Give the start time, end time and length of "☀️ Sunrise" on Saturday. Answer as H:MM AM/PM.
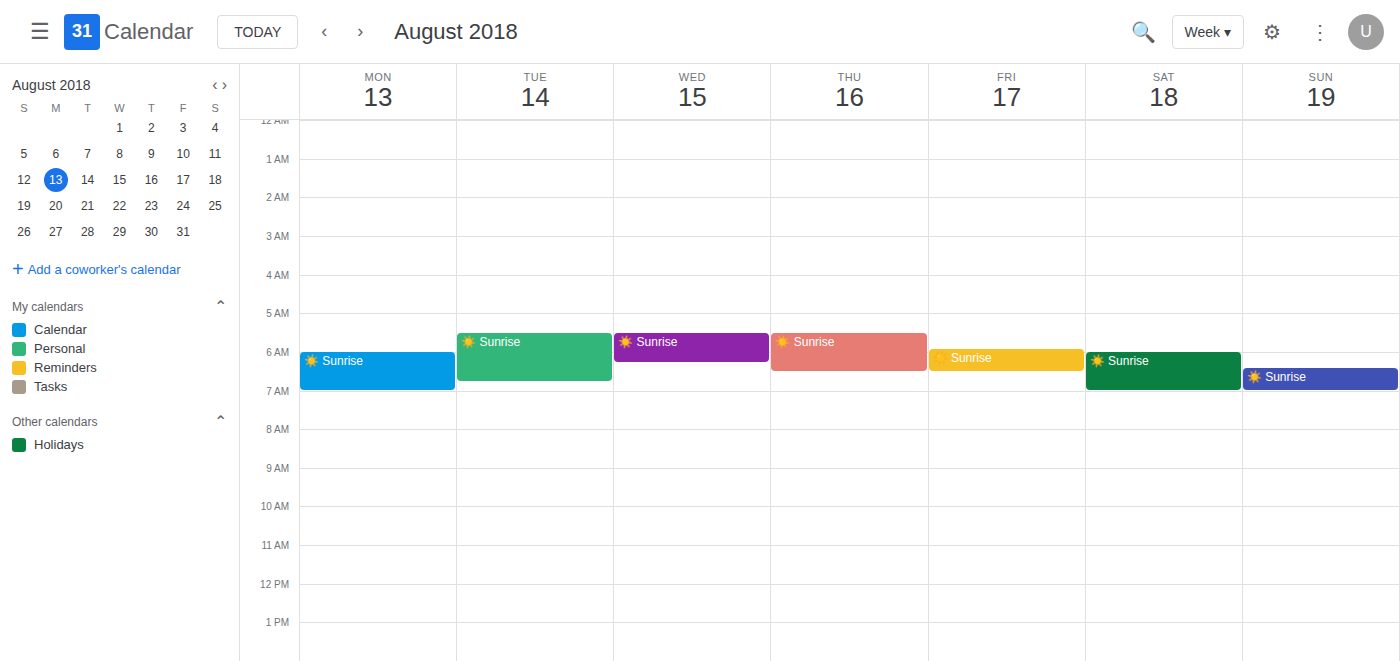
6:00 AM to 7:00 AM, 1 hour